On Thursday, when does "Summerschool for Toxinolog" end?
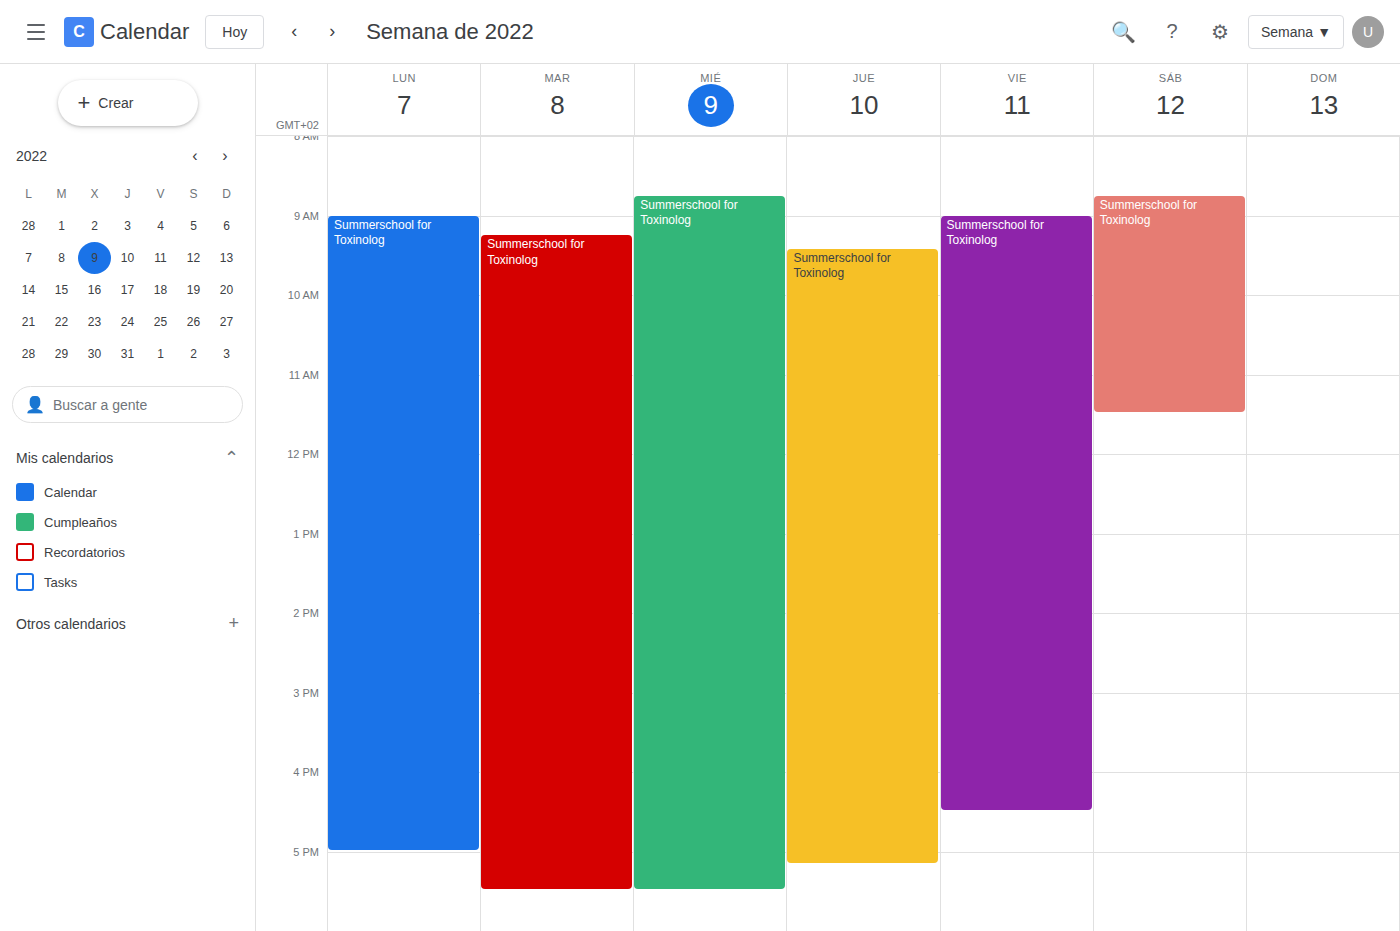
5:10 PM